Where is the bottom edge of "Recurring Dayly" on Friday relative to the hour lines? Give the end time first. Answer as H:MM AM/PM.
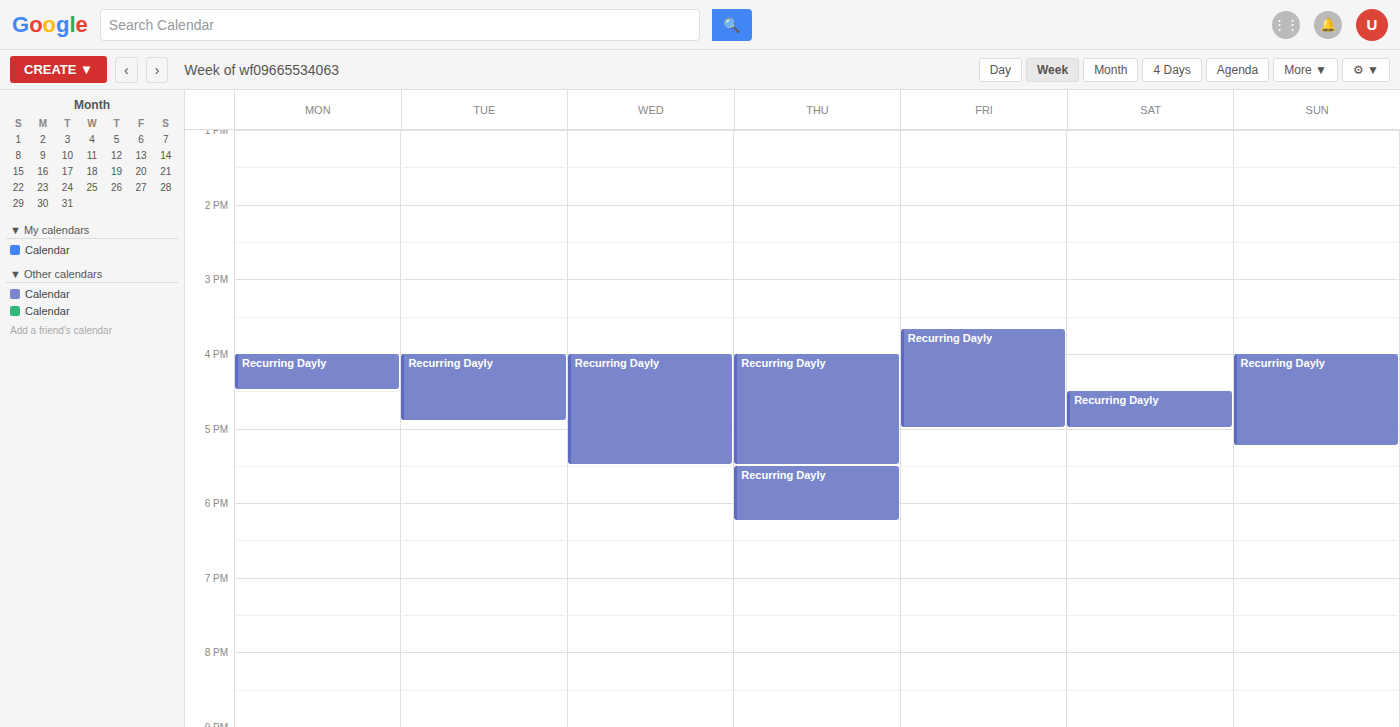
5:00 PM -- exactly on the 5 PM line.